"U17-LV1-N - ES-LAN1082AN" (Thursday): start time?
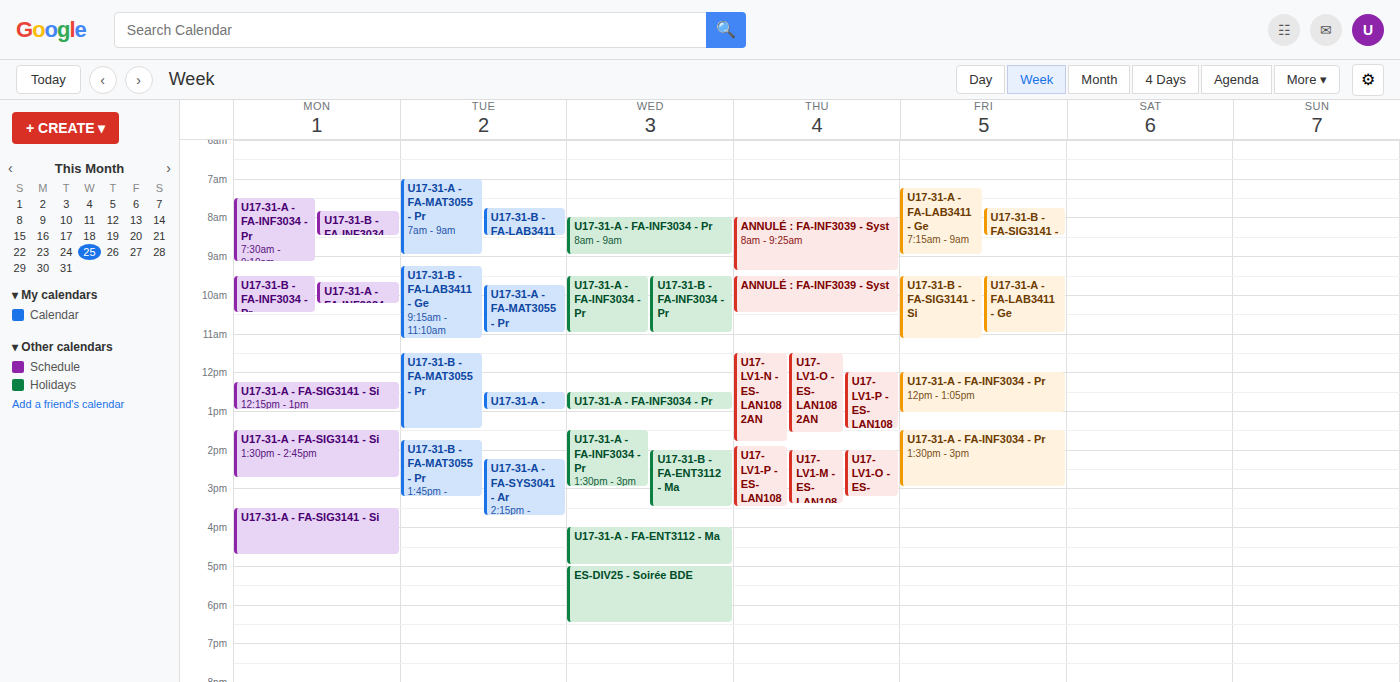
11:30 AM